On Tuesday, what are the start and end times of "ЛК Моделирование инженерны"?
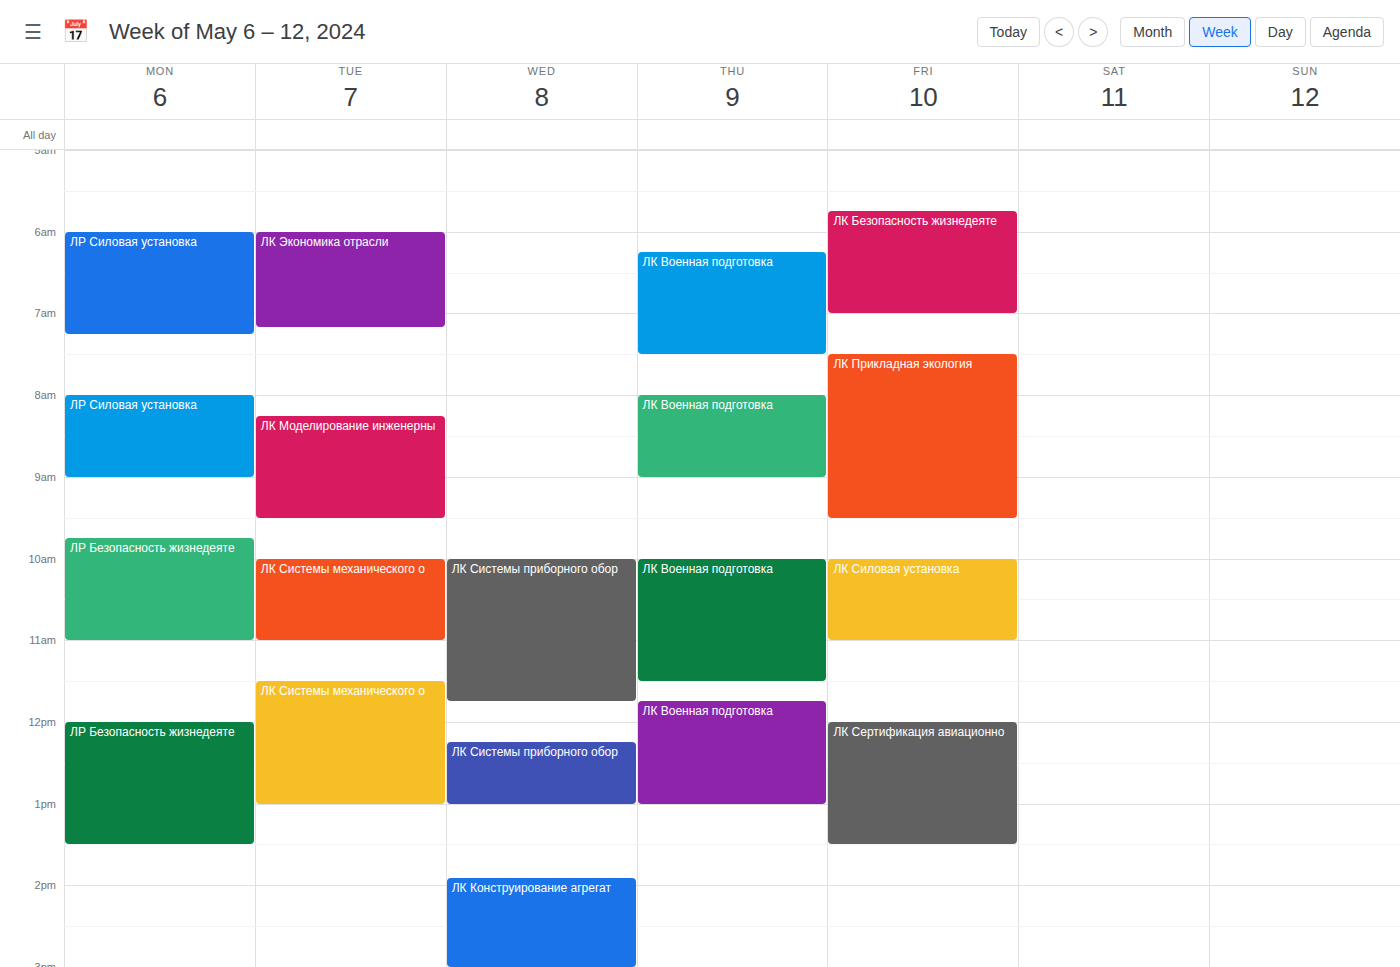
8:15 AM to 9:30 AM